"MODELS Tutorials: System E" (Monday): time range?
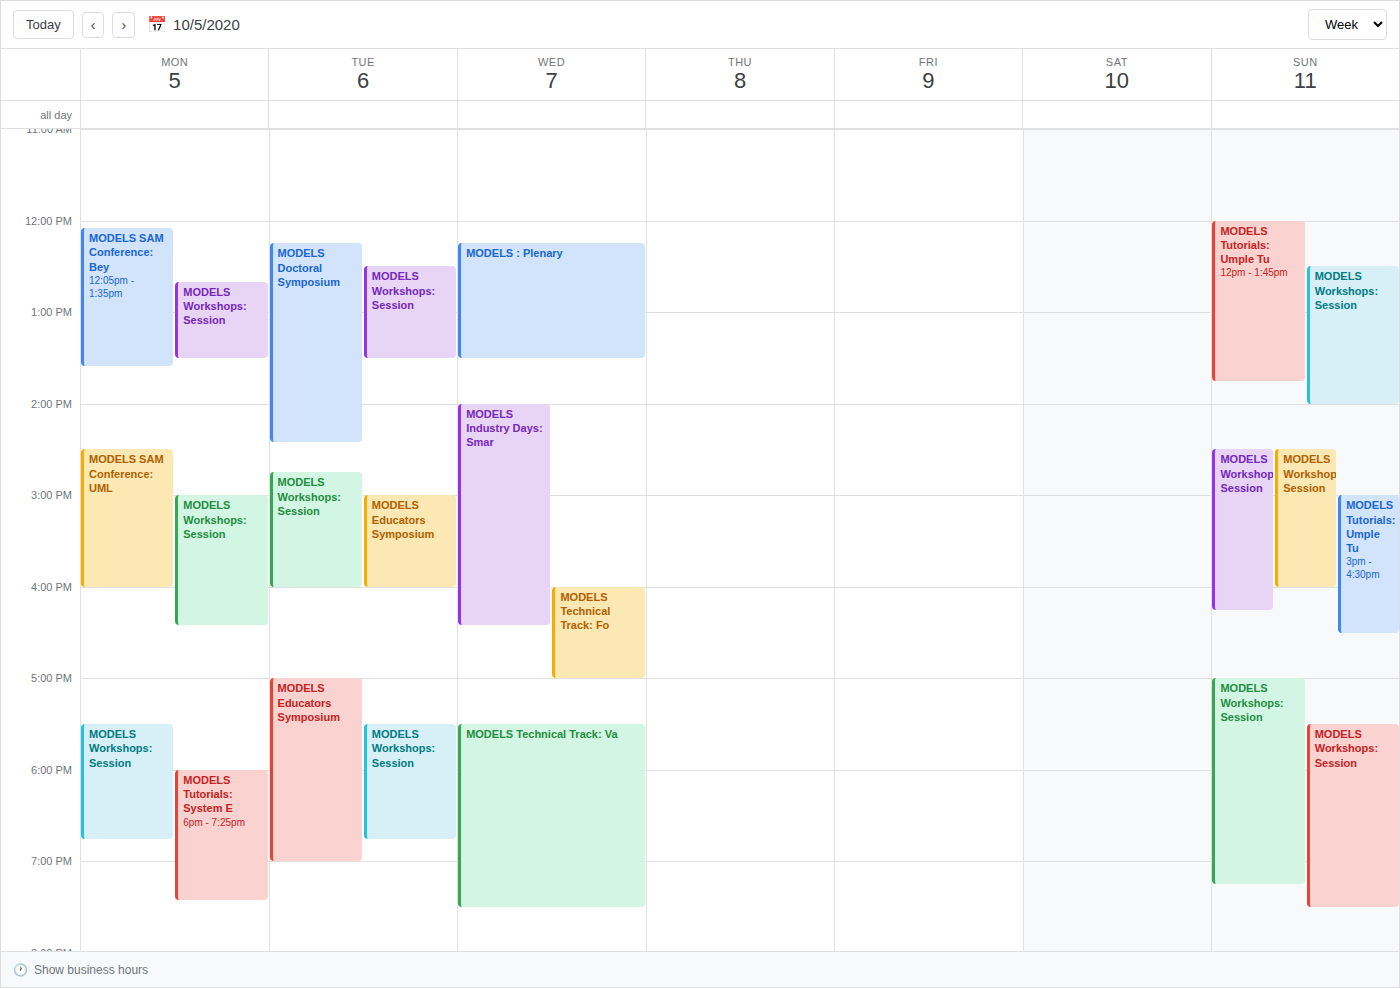
6:00 PM to 7:25 PM